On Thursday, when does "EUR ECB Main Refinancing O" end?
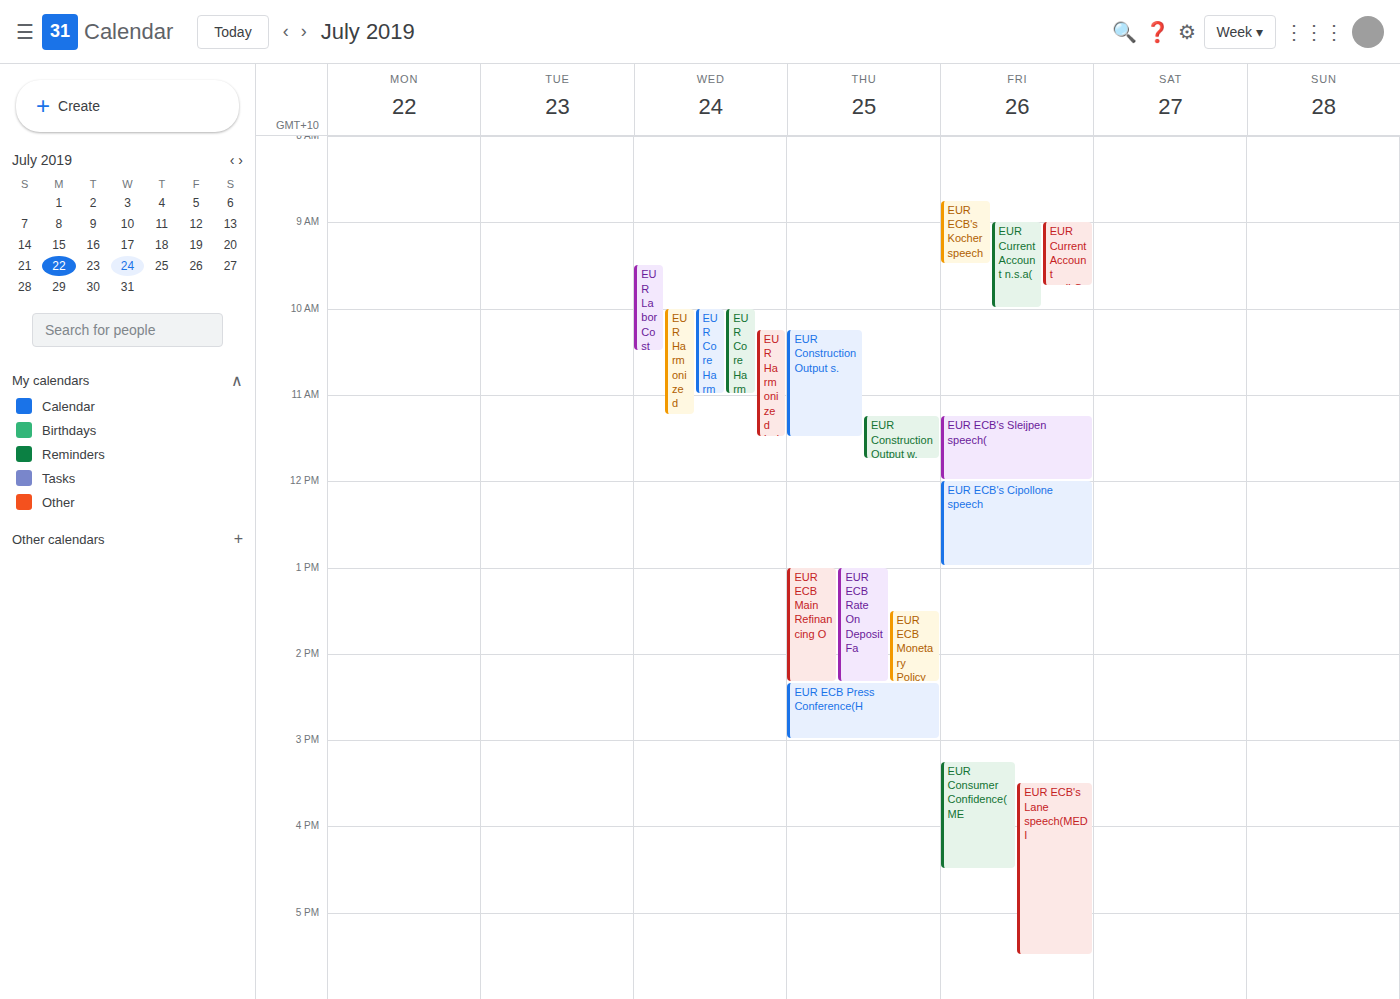
2:20 PM